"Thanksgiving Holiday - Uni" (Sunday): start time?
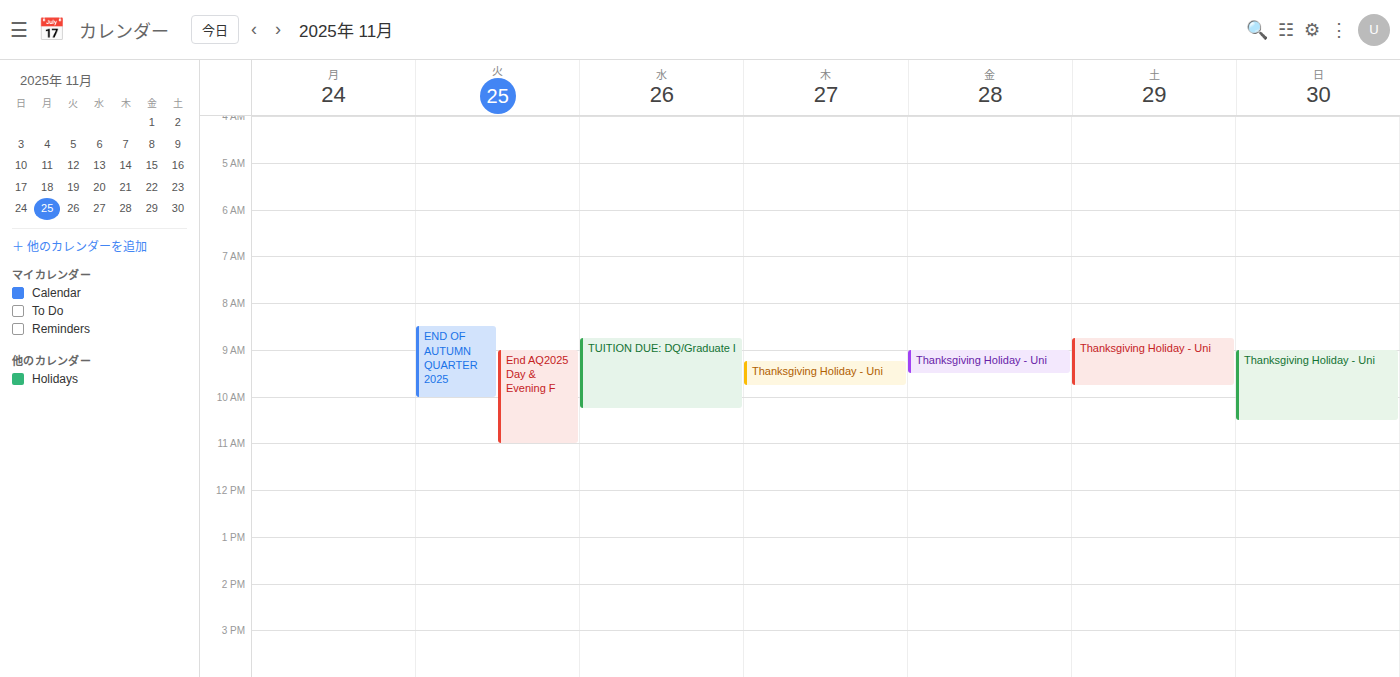
9:00 AM